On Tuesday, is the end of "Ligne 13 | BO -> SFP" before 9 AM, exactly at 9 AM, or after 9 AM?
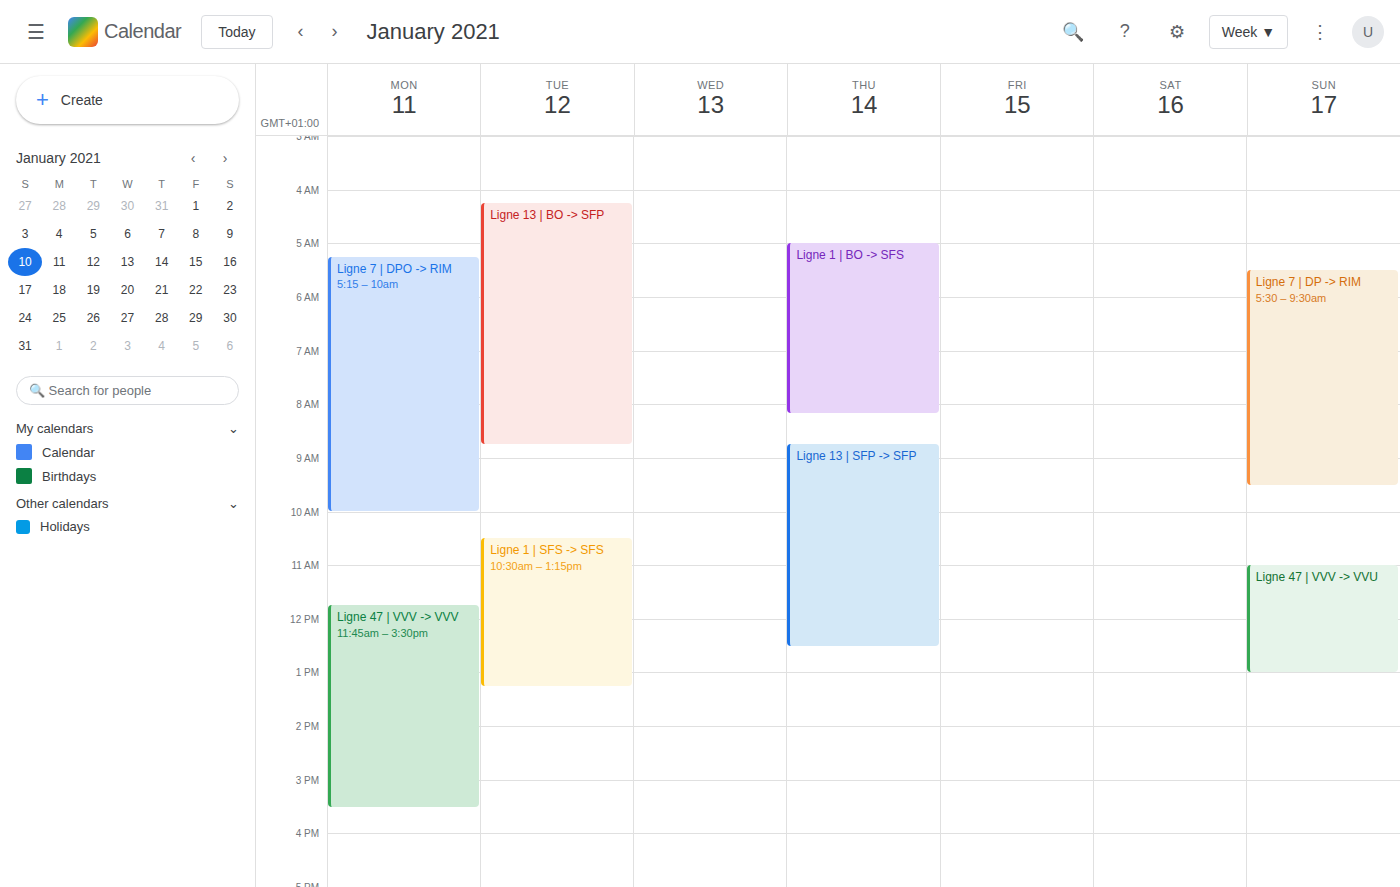
8:45 AM -- before 9 AM, 15 minutes above the 9 AM line.